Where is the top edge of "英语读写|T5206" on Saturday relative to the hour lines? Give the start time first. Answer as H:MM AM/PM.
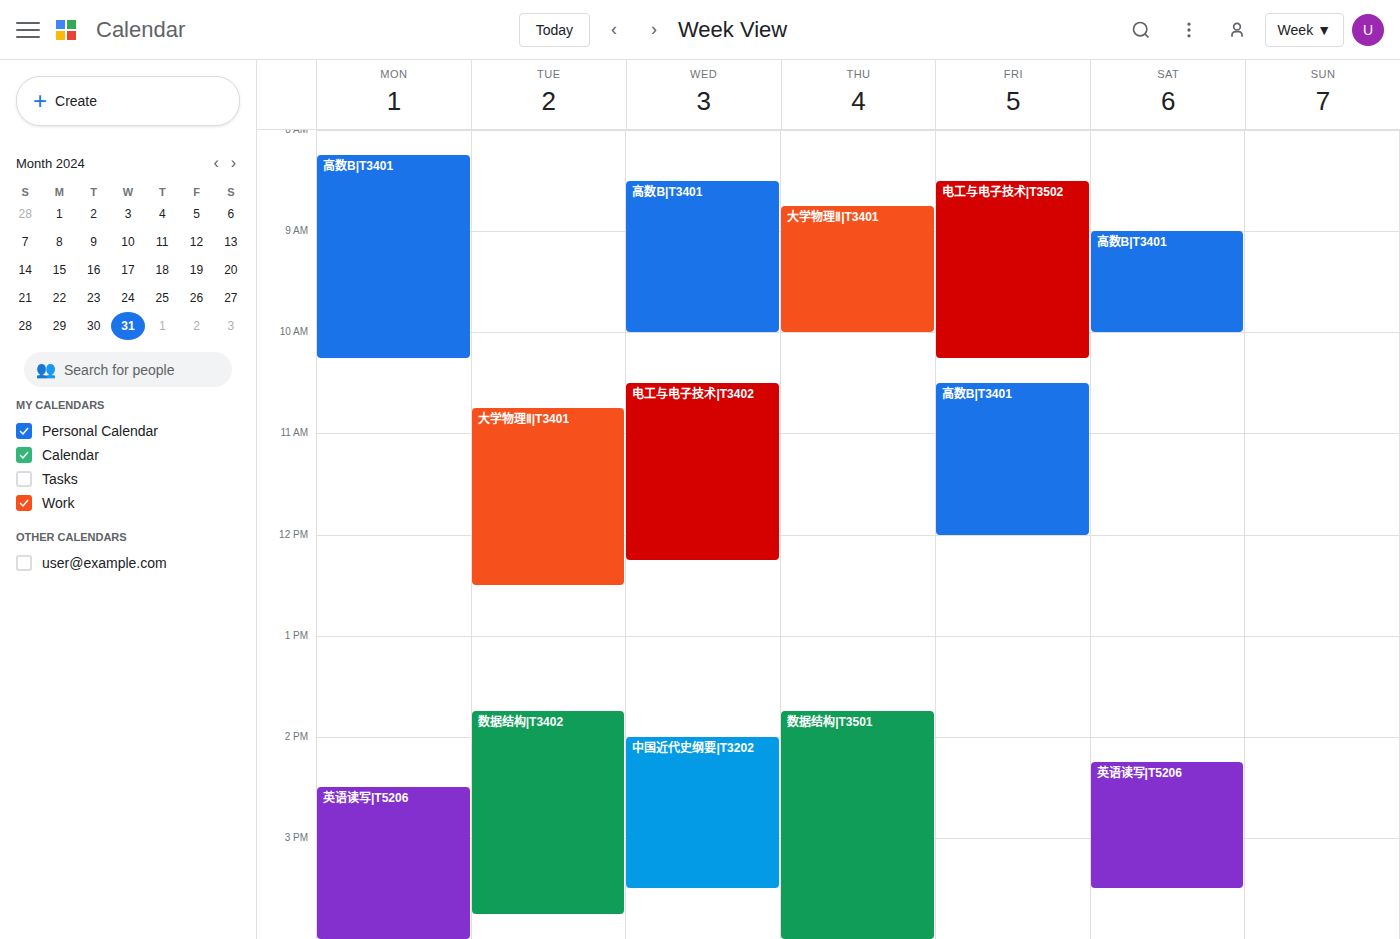
2:15 PM -- neither: a quarter of the way from the 2 PM line to the 3 PM line.